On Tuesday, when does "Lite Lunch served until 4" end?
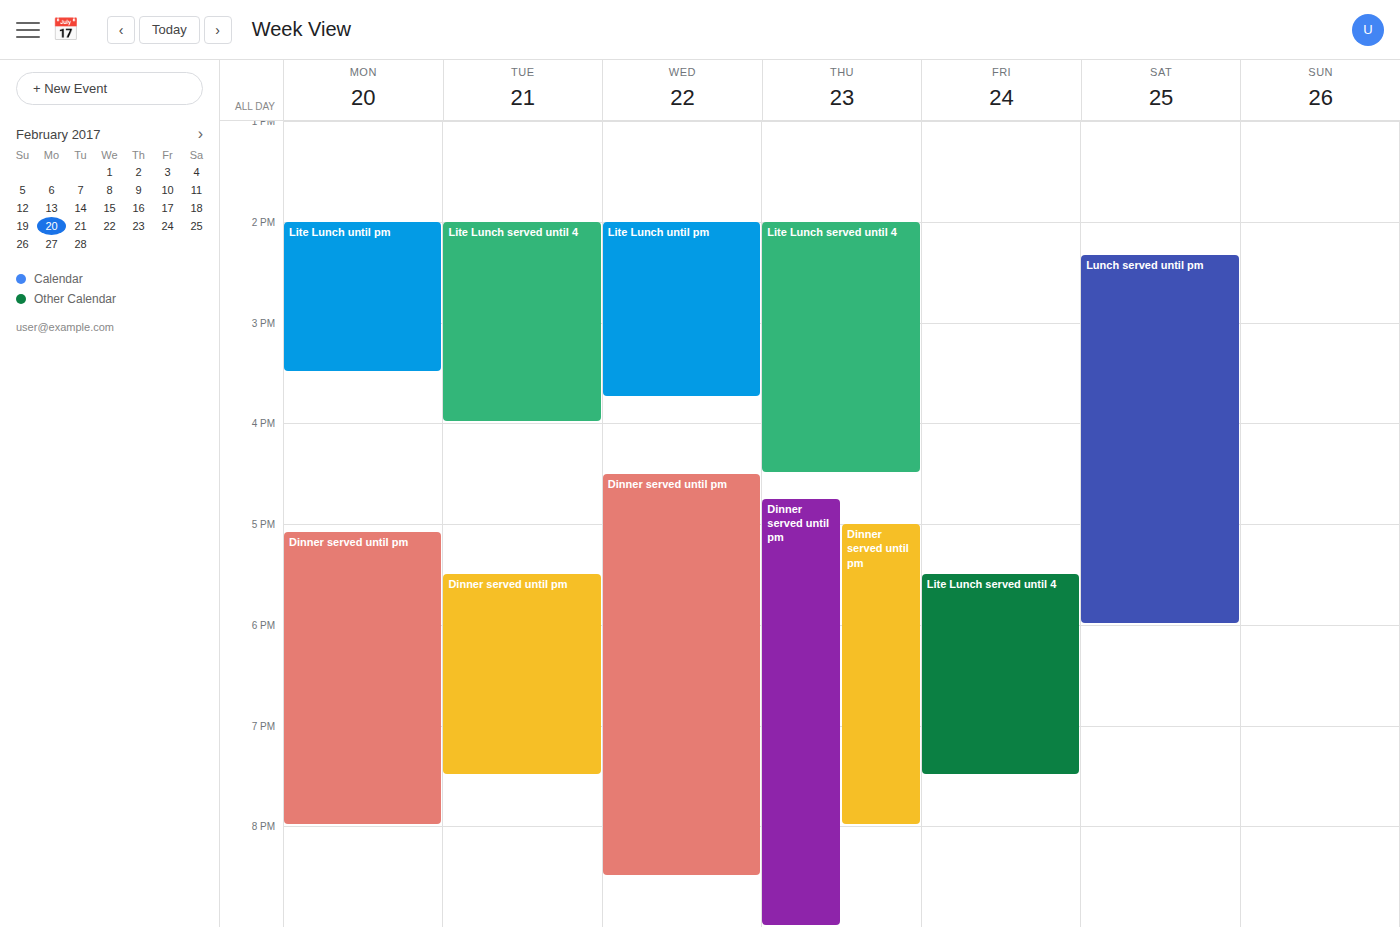
16:00